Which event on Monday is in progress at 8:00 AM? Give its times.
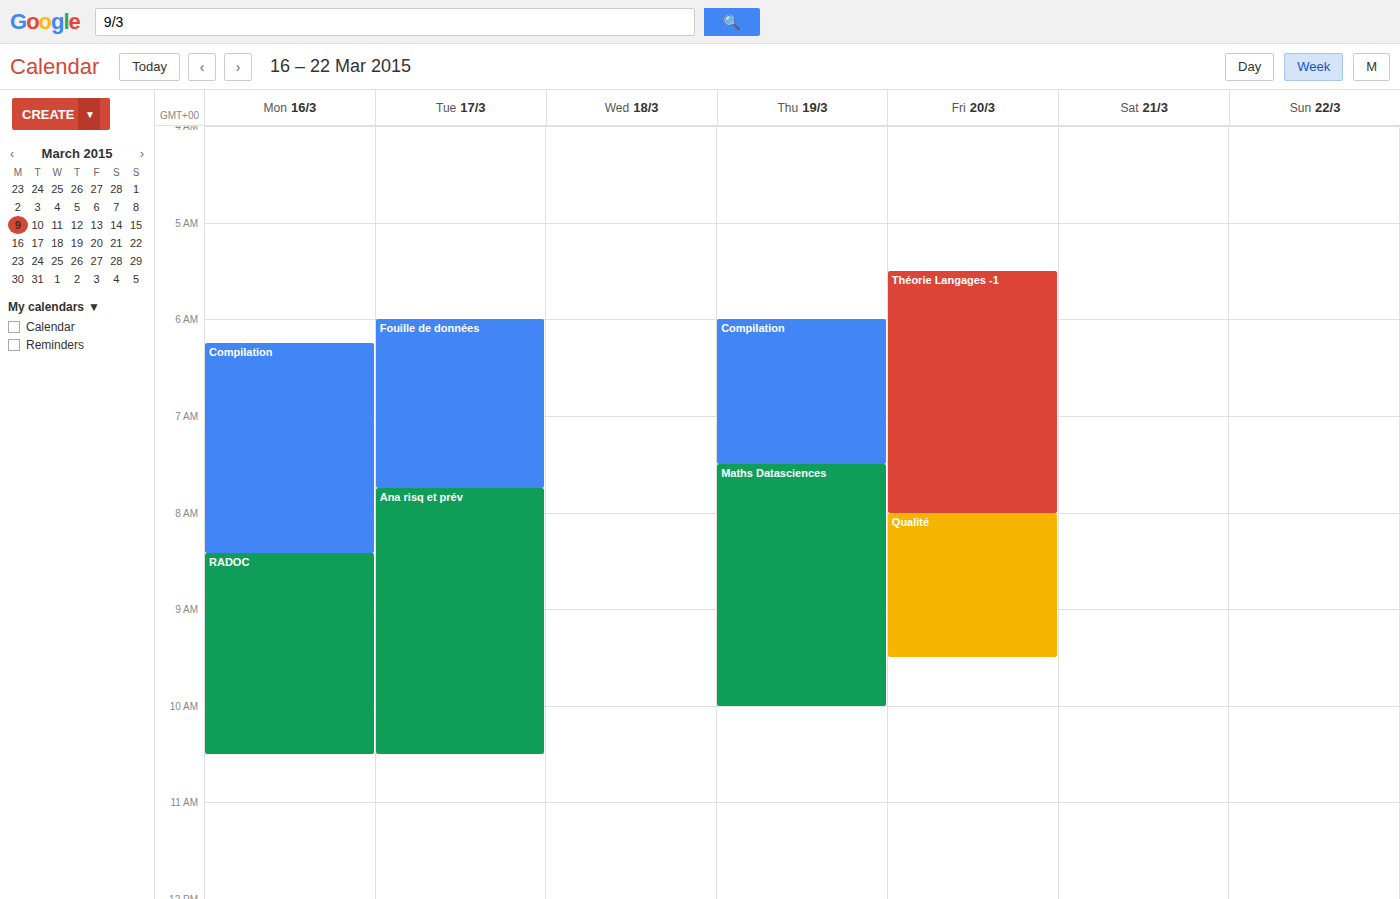
"Compilation", 6:15 AM to 8:25 AM